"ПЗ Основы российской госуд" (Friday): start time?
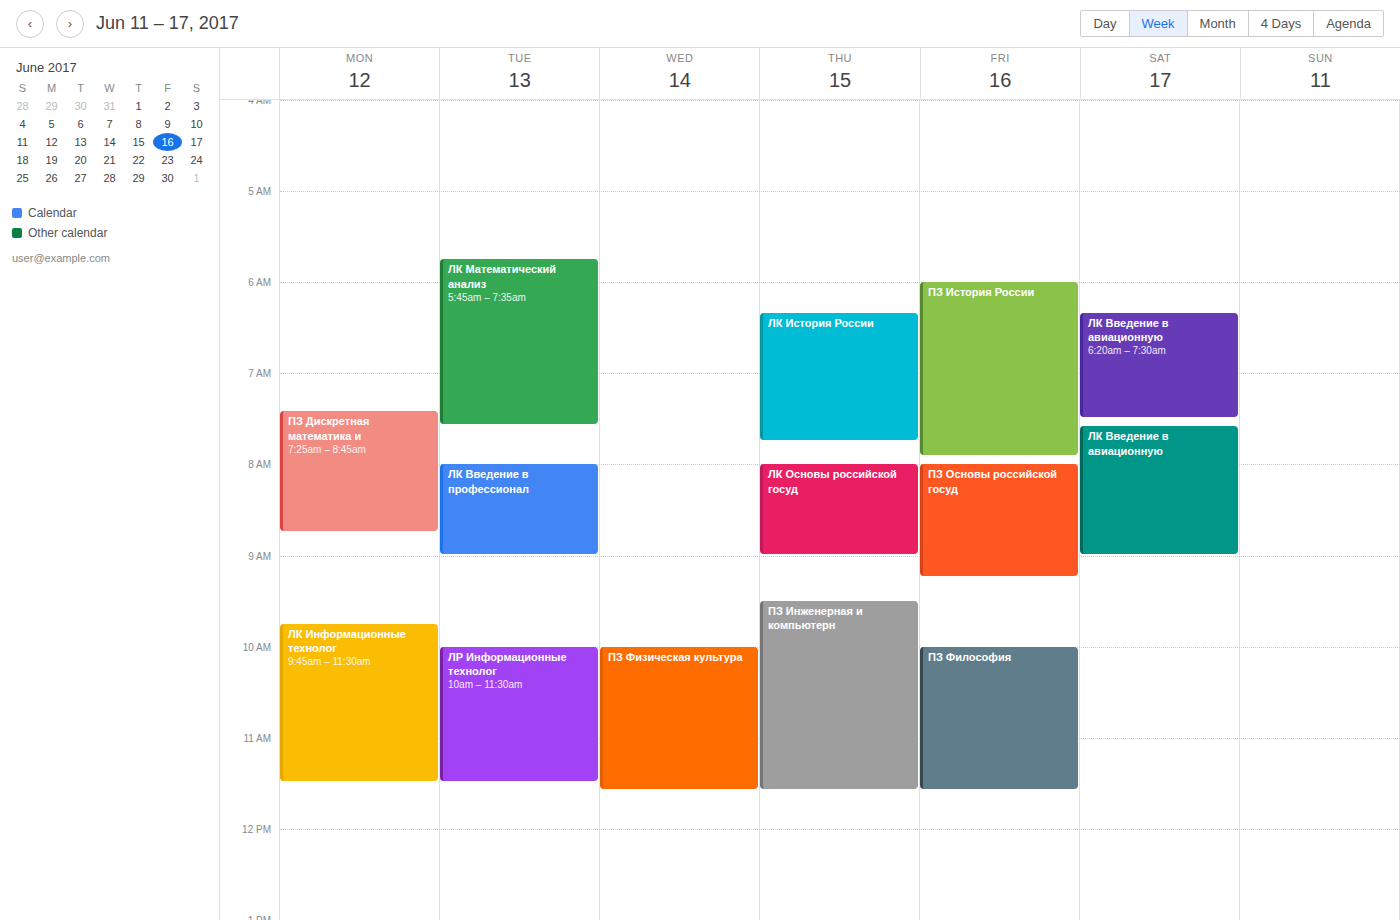
8:00 AM